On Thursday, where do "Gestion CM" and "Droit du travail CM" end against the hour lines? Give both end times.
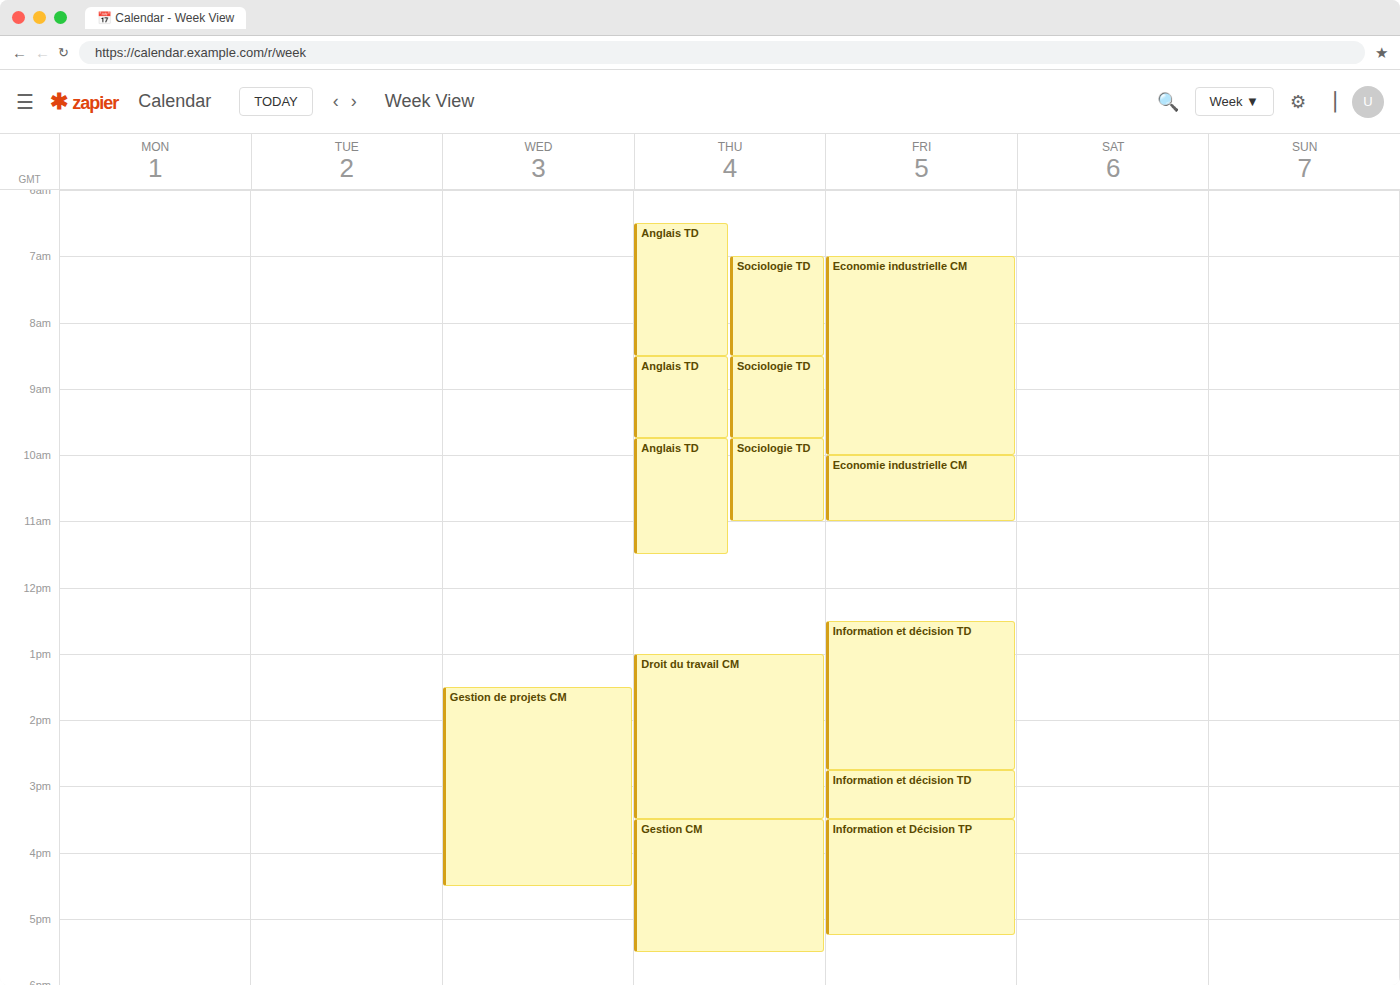
"Gestion CM": 17:30, halfway between the 17:00 and 18:00 lines. "Droit du travail CM": 15:30, halfway between the 15:00 and 16:00 lines.